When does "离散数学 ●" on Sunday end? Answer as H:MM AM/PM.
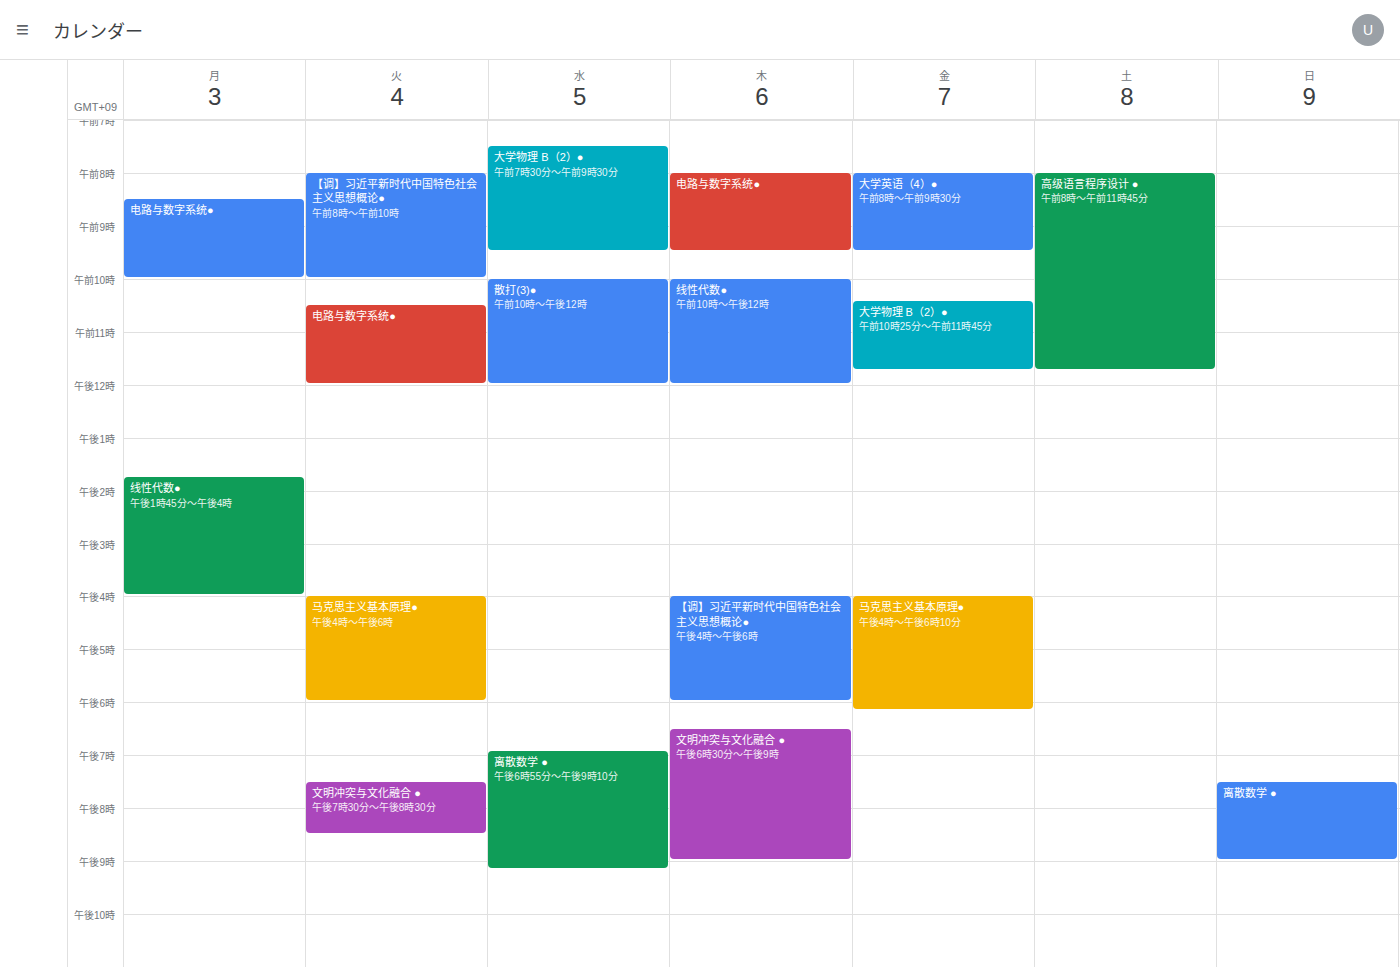
9:00 PM